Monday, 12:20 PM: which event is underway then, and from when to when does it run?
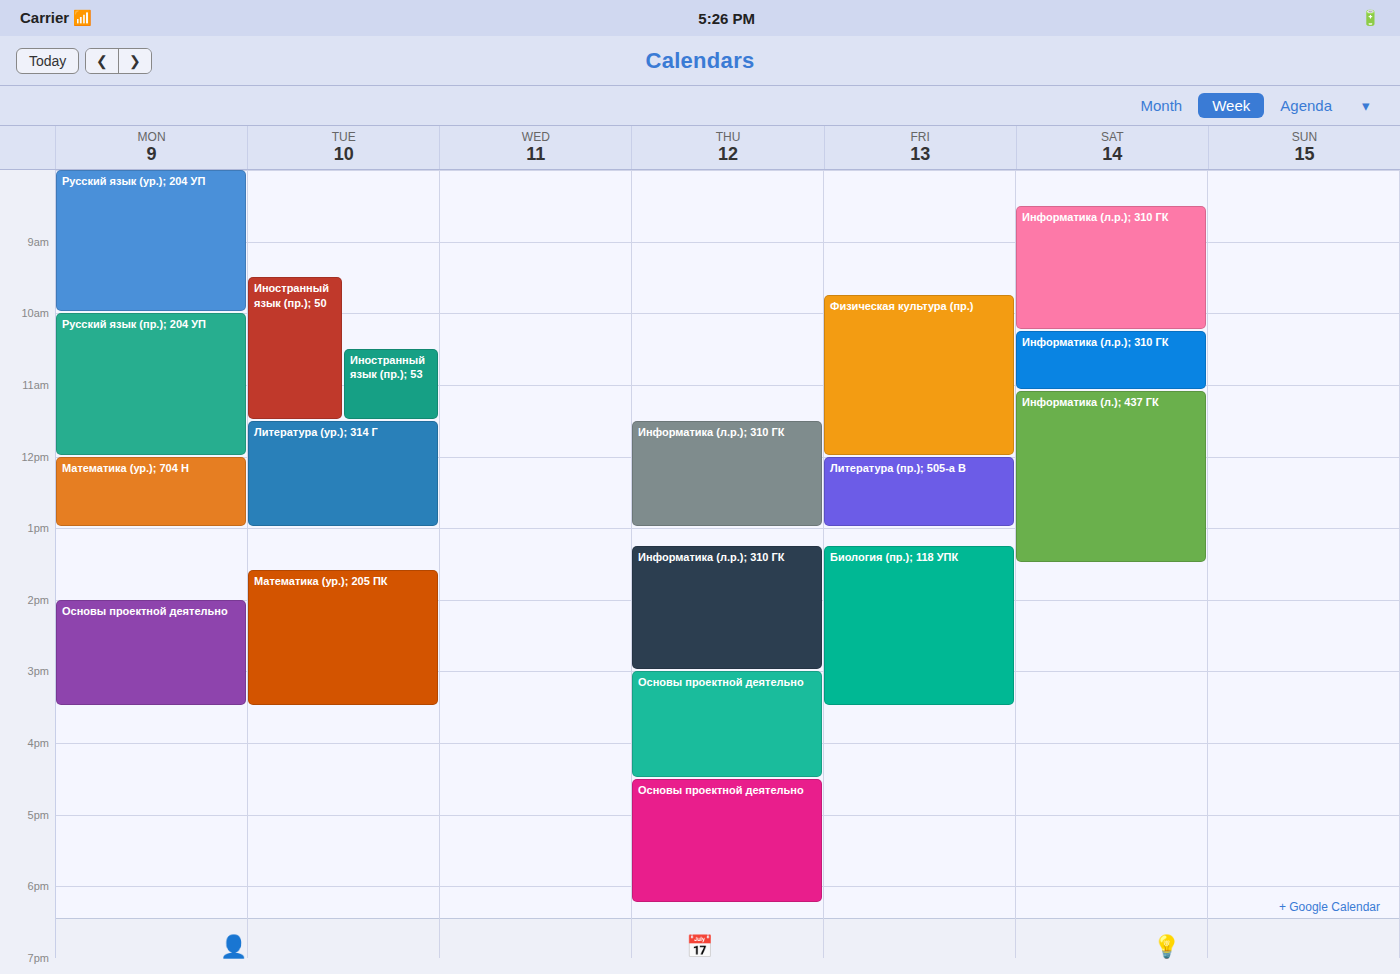
"Математика (ур.); 704 Н", 12:00 PM to 1:00 PM